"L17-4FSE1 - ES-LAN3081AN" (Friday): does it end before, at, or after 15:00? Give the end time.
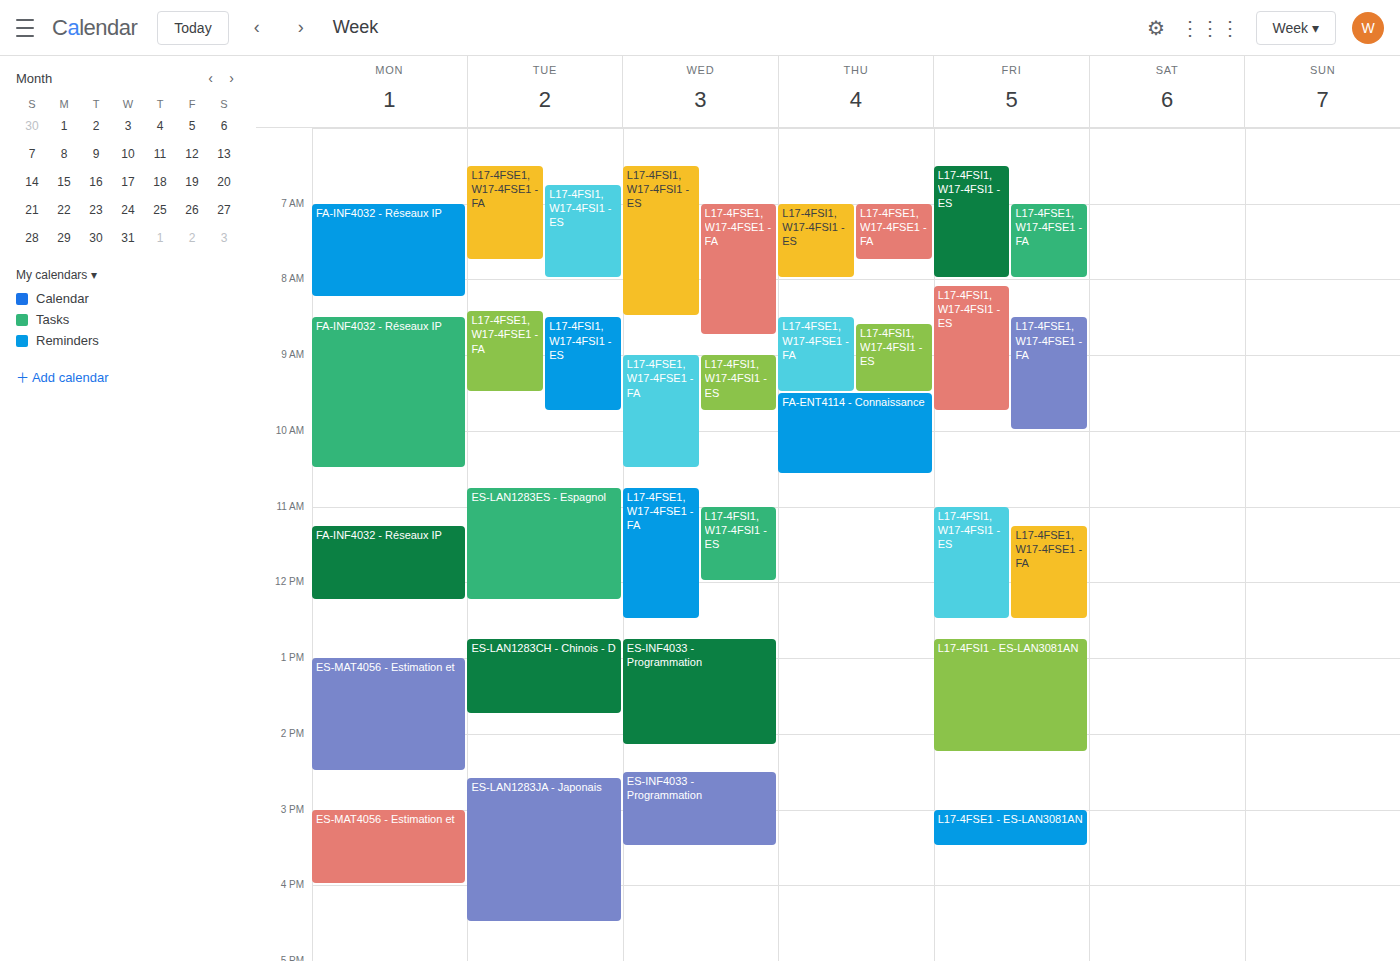
15:30 -- after 15:00, 30 minutes below the 15:00 line.